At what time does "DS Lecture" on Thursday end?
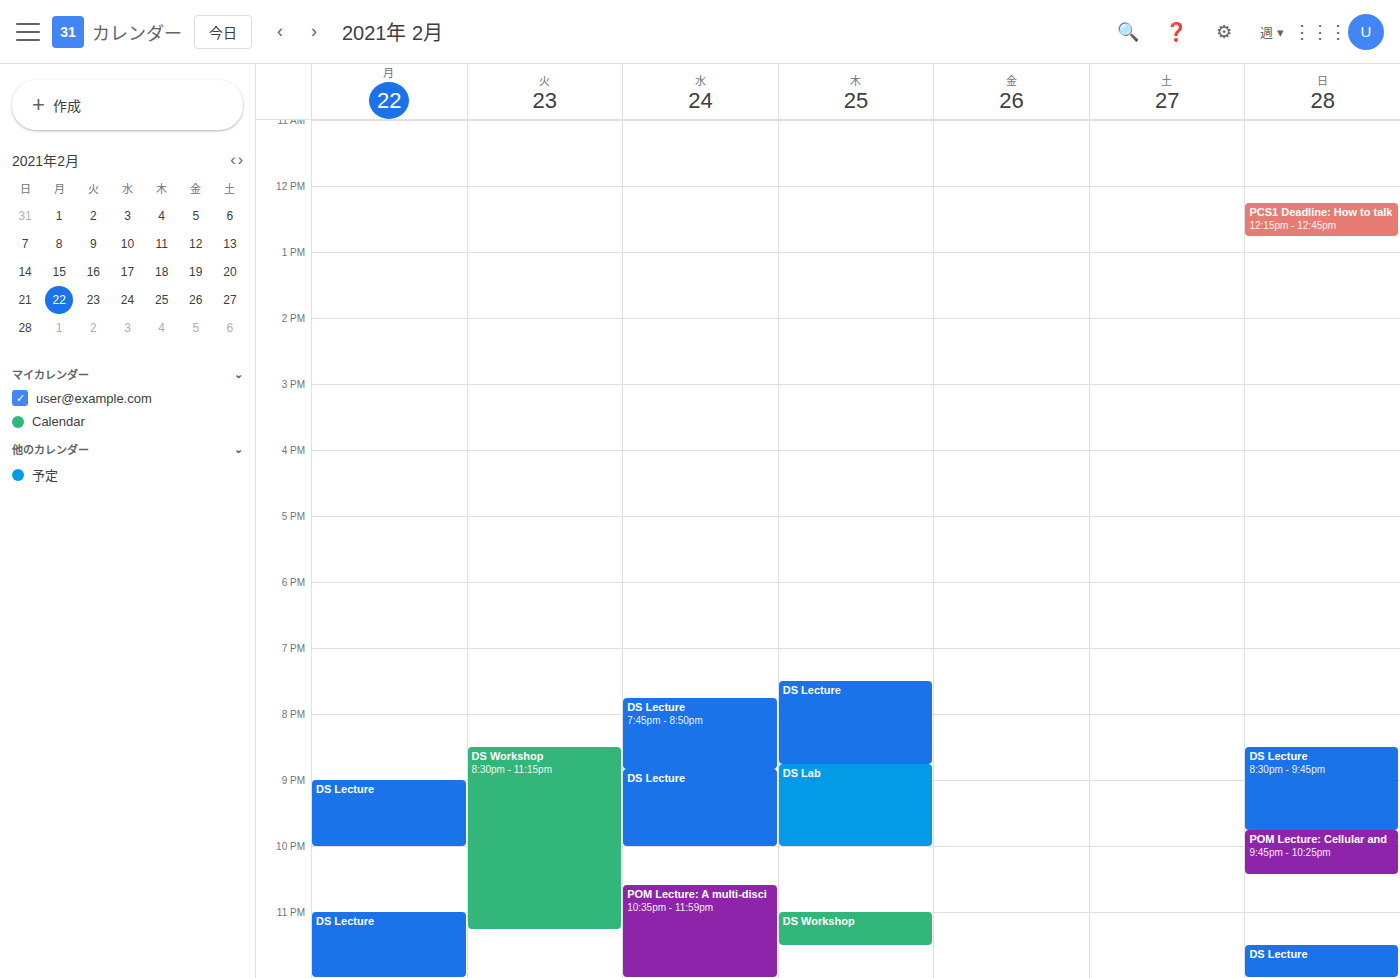
8:45 PM